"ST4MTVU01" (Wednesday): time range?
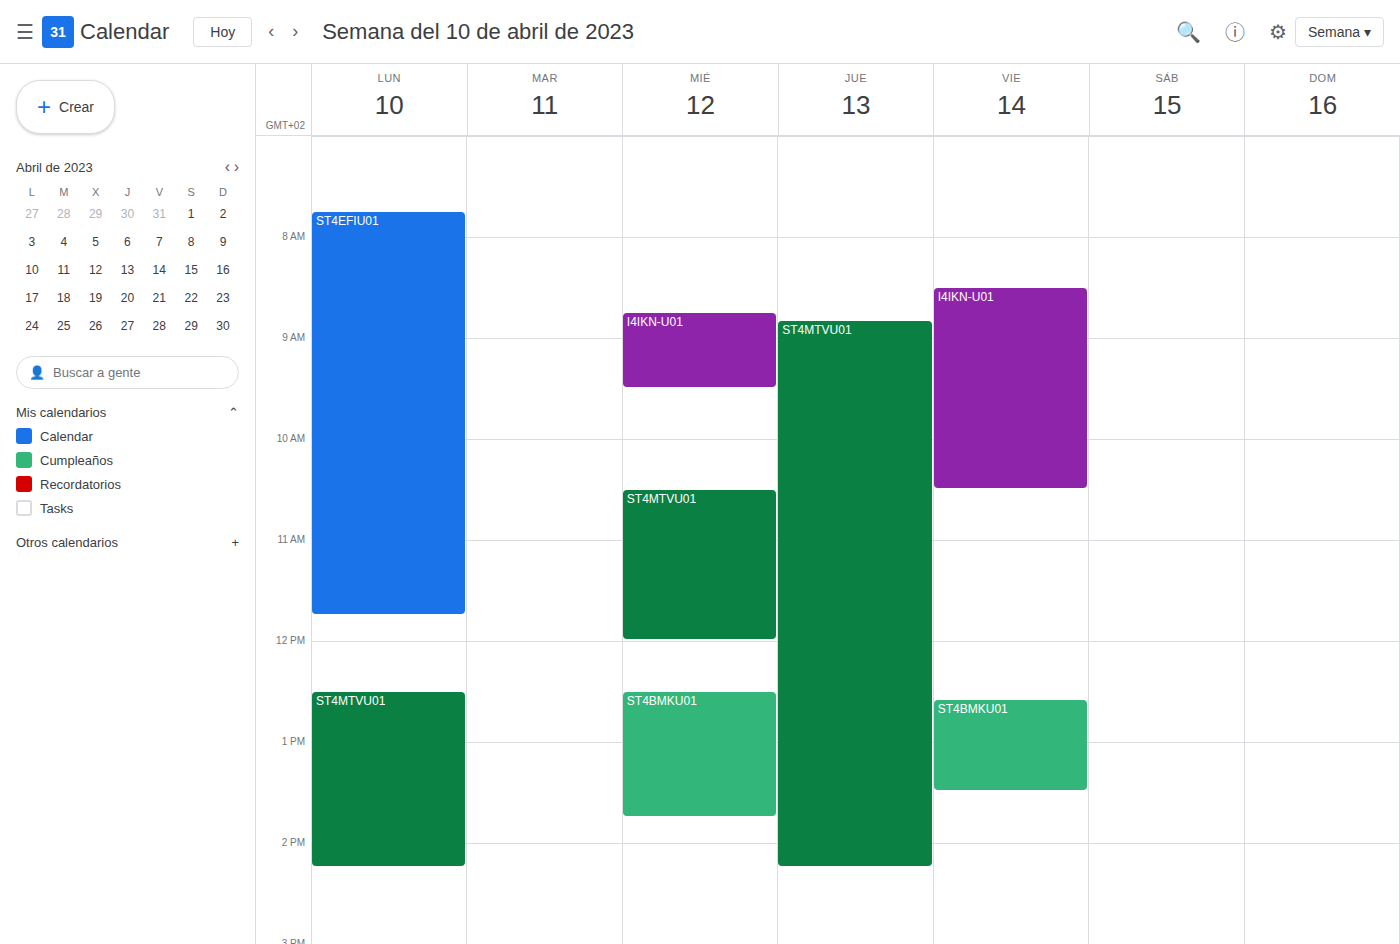
10:30 AM to 12:00 PM